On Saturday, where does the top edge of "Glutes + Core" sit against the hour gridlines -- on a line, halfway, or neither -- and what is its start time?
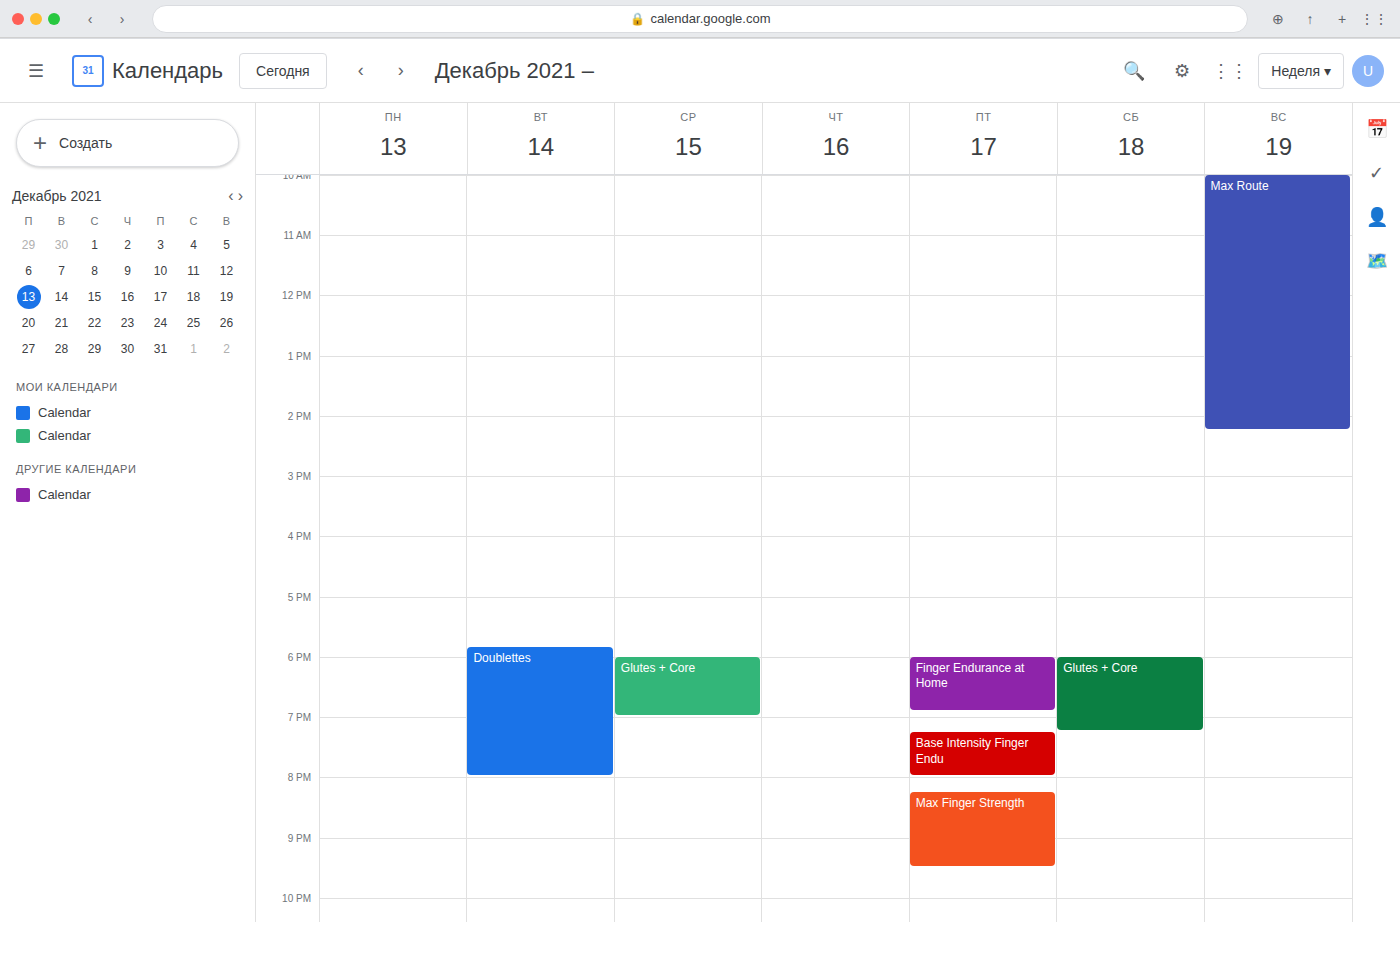
6:00 PM -- exactly on the 6 PM line.